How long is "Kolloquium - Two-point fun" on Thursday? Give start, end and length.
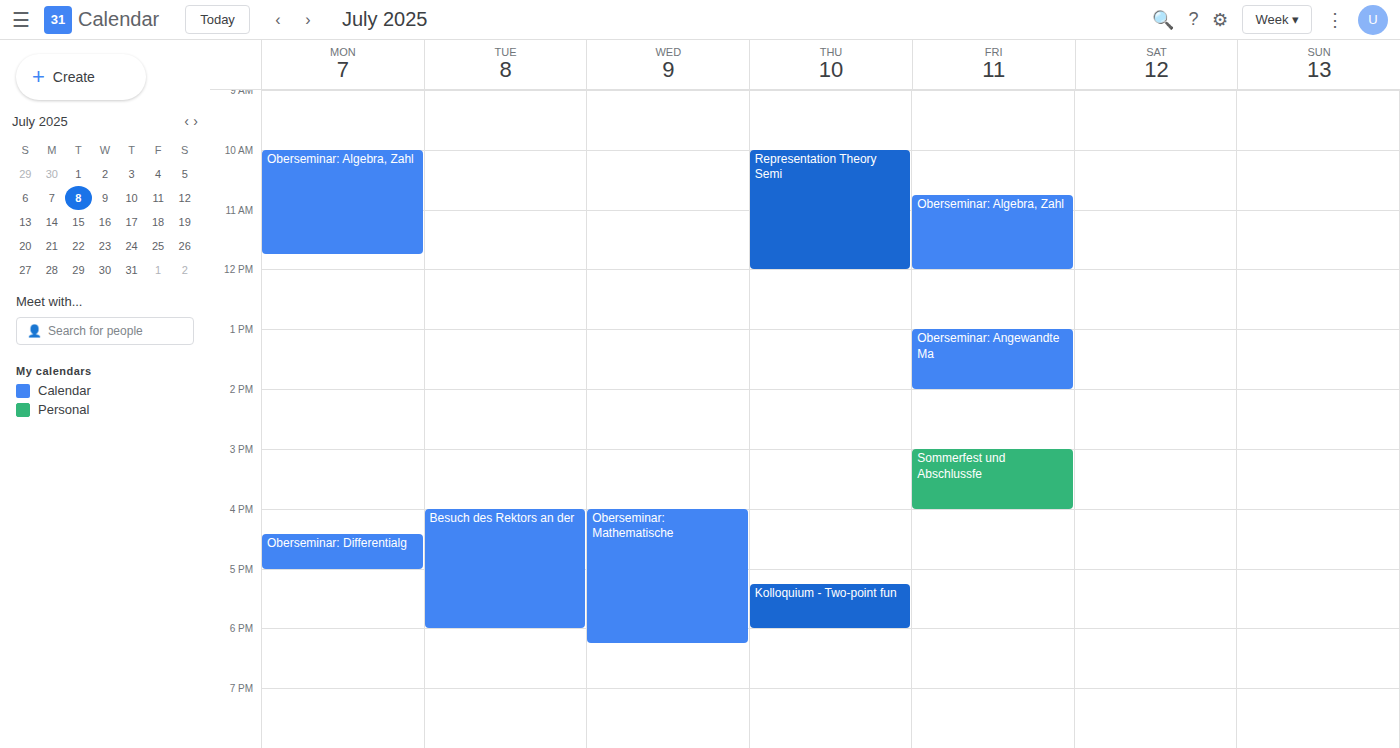
5:15 PM to 6:00 PM, 45 minutes